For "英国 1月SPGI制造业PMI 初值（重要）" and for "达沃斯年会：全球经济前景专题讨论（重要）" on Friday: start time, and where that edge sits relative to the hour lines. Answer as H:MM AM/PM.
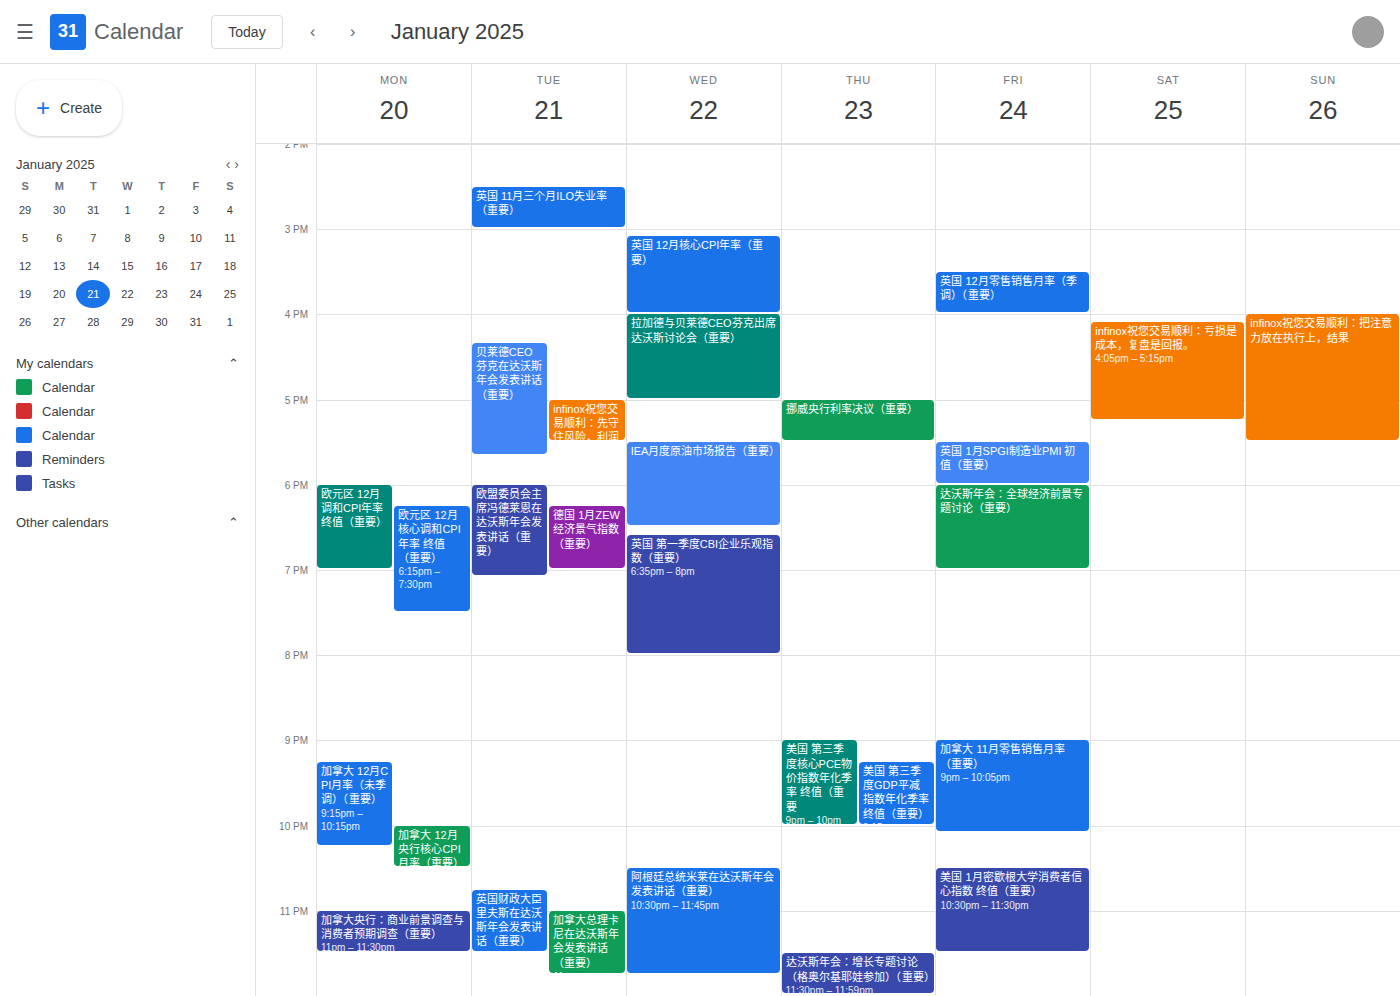
"英国 1月SPGI制造业PMI 初值（重要）": 5:30 PM, halfway between the 5 PM and 6 PM lines. "达沃斯年会：全球经济前景专题讨论（重要）": 6:00 PM, exactly on the 6 PM line.